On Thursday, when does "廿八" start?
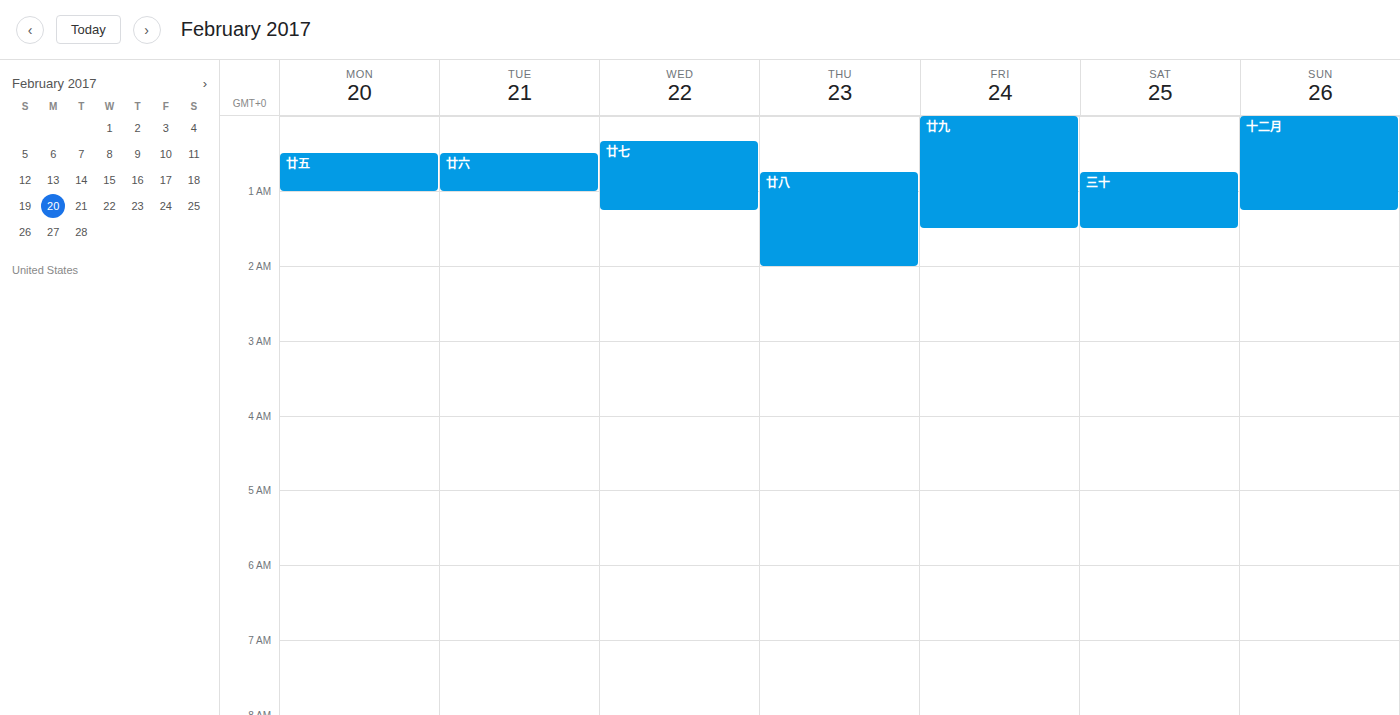
00:45